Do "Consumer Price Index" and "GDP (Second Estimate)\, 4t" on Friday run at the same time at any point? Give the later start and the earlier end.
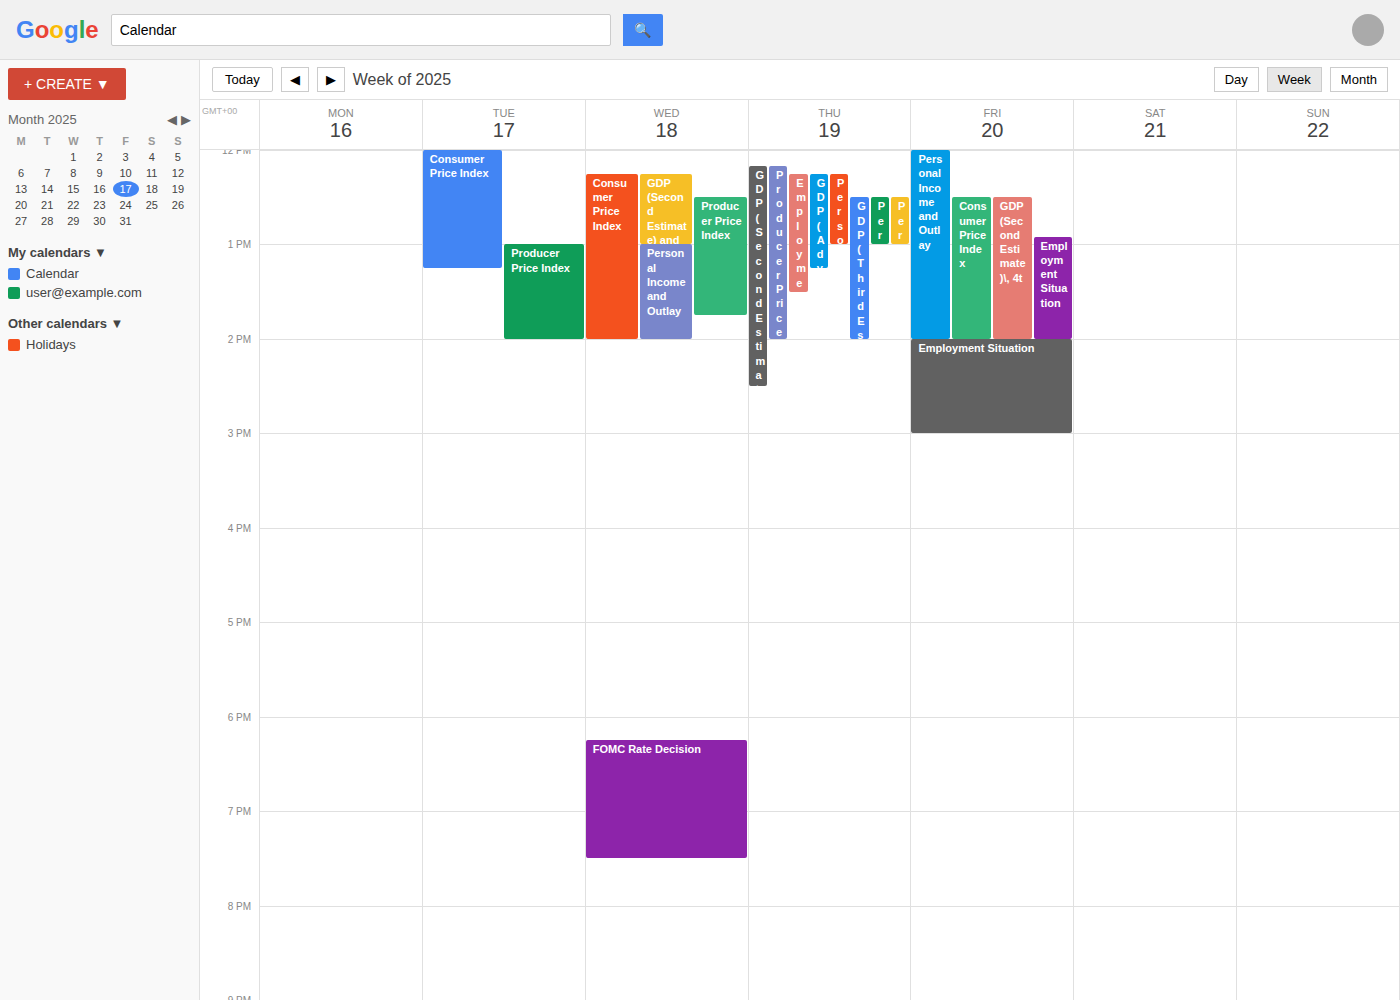
"Consumer Price Index" runs 12:30 PM to 2:00 PM, inside "GDP (Second Estimate)\, 4t" -- they overlap.